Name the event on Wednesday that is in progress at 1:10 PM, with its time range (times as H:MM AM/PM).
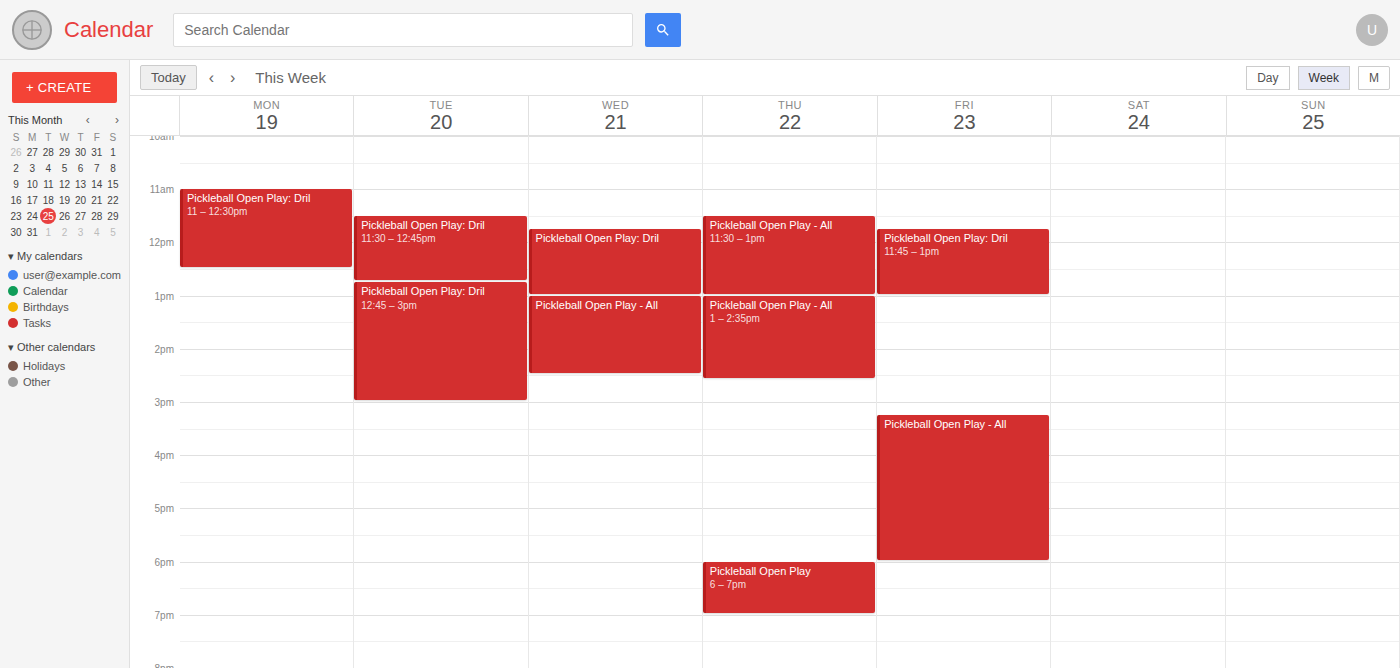
"Pickleball Open Play - All", 1:00 PM to 2:30 PM